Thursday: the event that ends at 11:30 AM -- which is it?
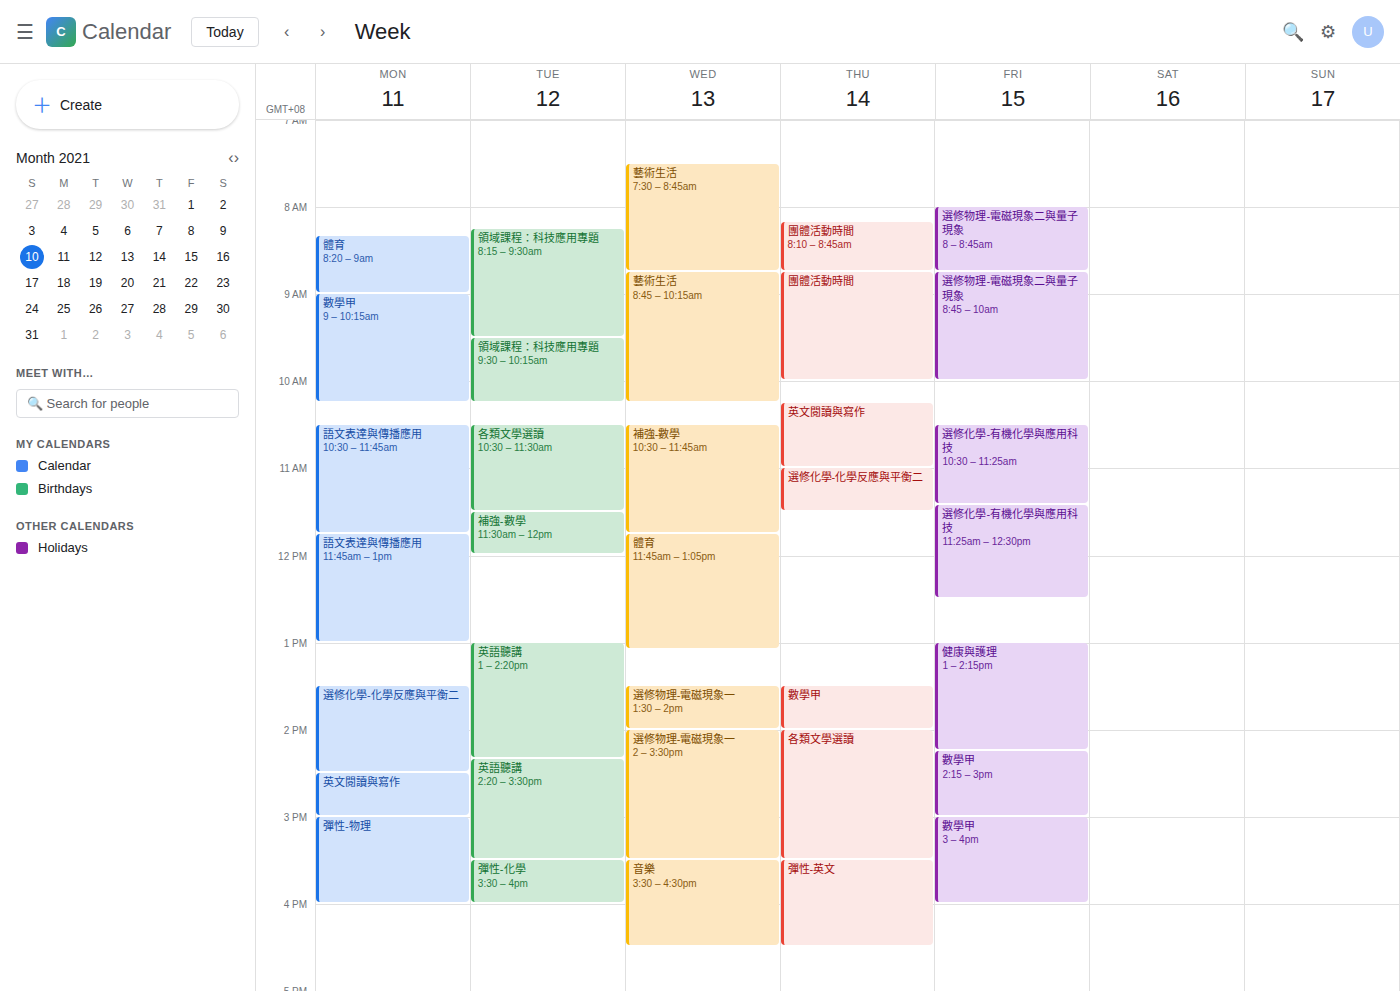
"選修化學-化學反應與平衡二"